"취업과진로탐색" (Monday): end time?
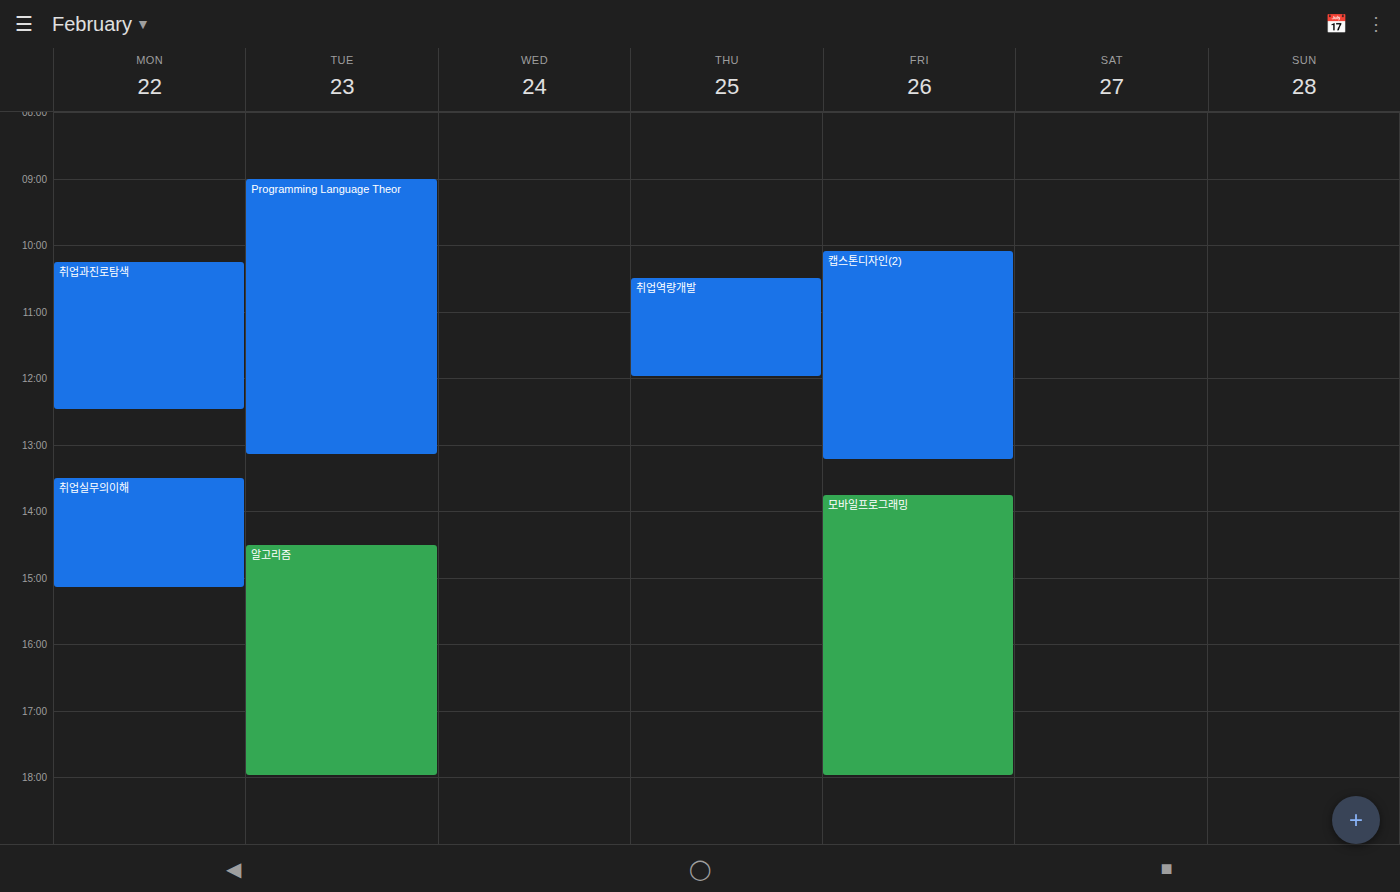
12:30